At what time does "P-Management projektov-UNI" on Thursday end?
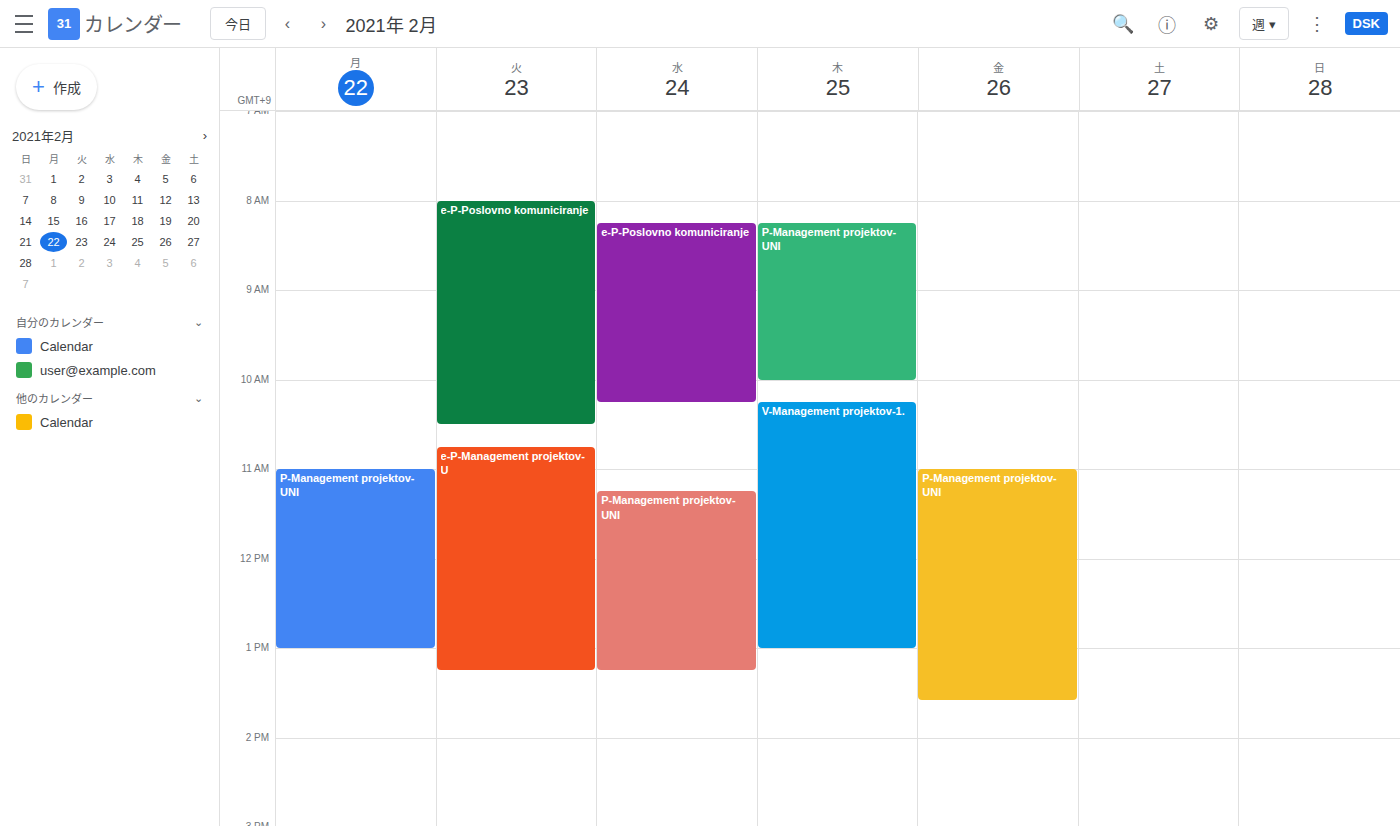
10:00